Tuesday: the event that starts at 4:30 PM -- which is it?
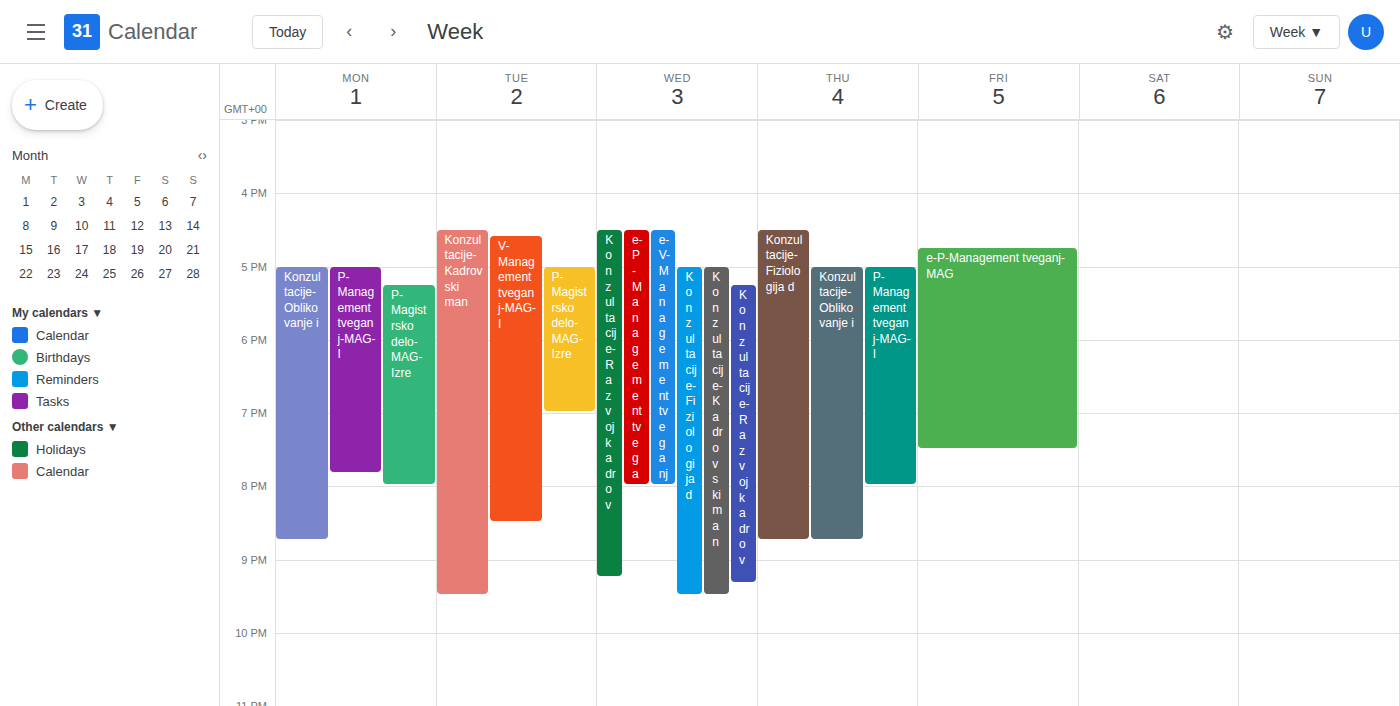
"Konzultacije-Kadrovski man"